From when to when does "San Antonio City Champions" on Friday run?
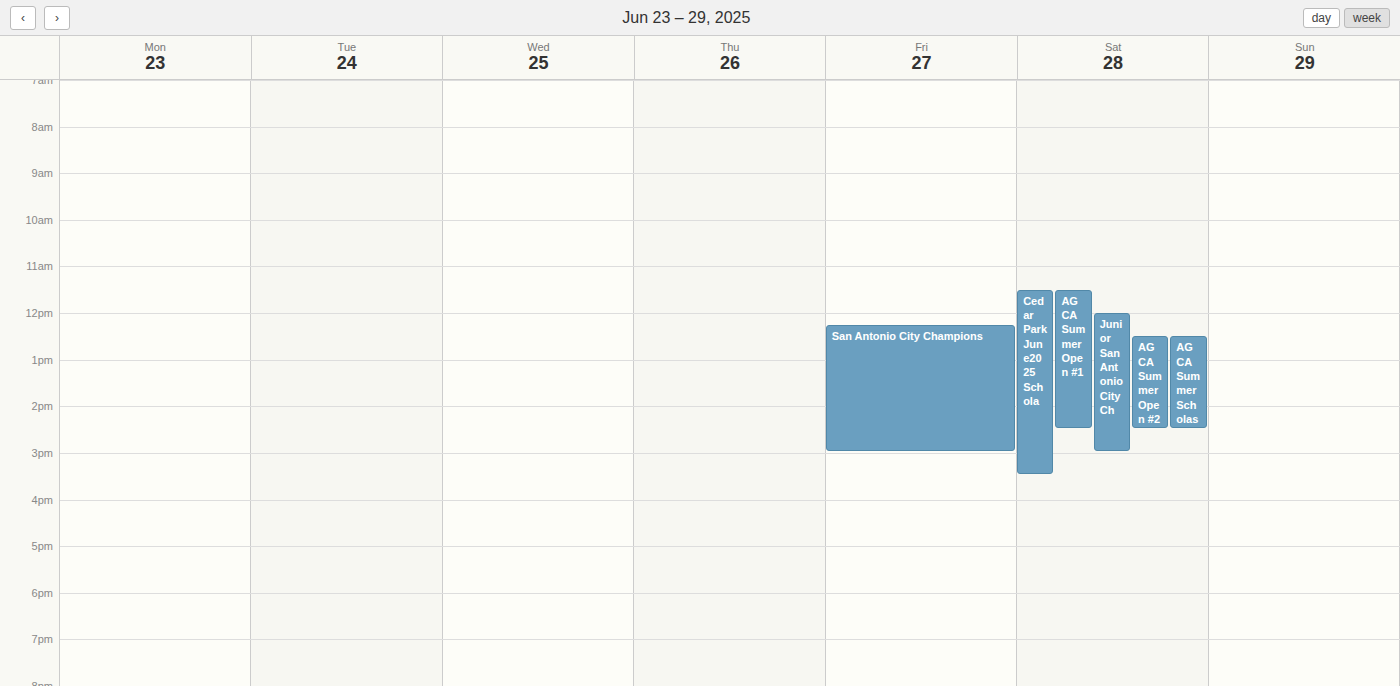
12:15 to 15:00